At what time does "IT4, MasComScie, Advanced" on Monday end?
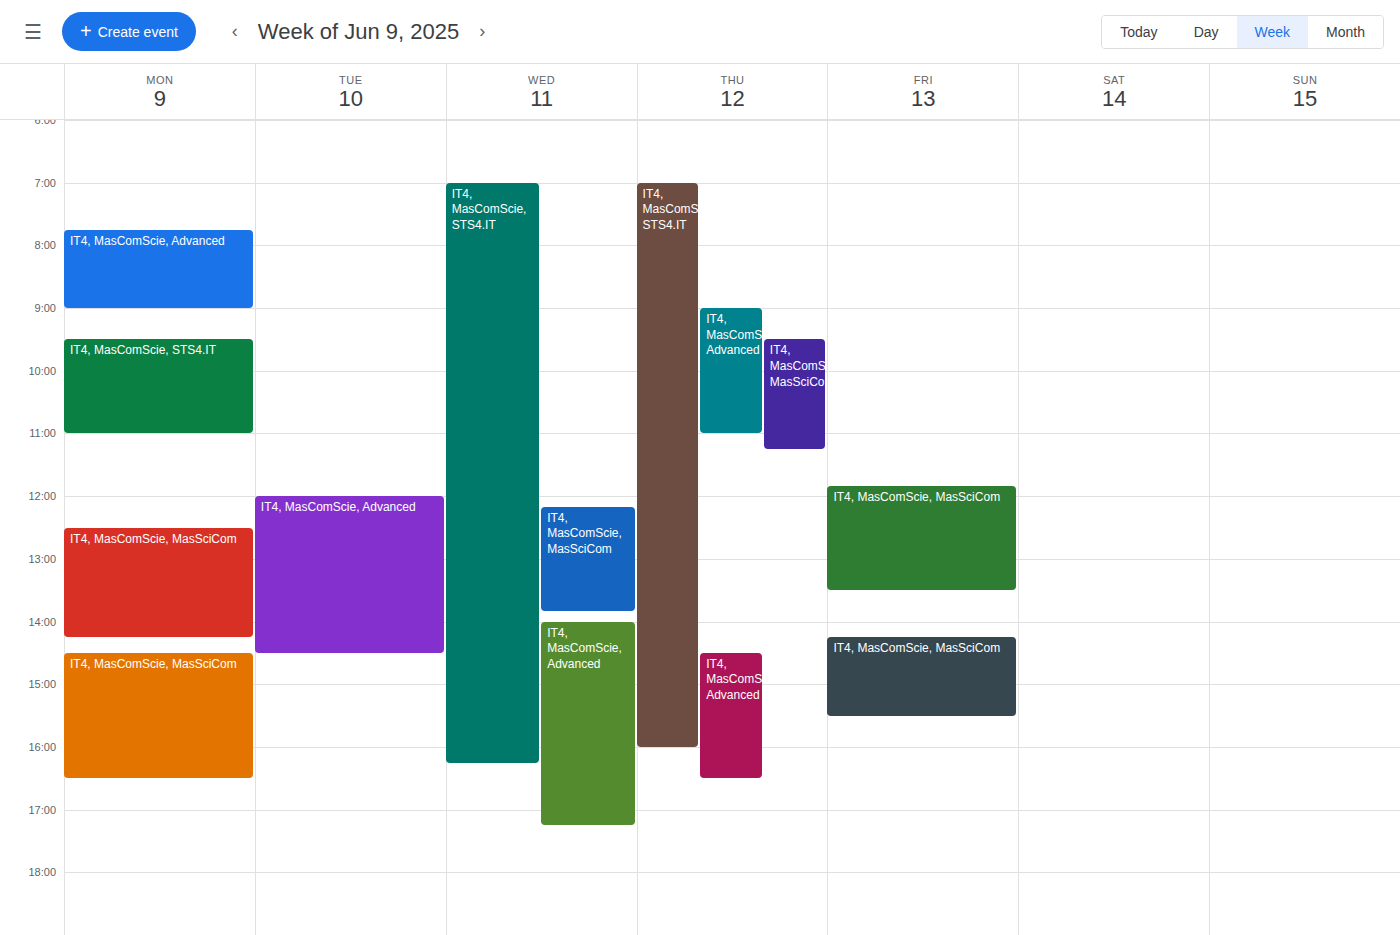
9:00 AM